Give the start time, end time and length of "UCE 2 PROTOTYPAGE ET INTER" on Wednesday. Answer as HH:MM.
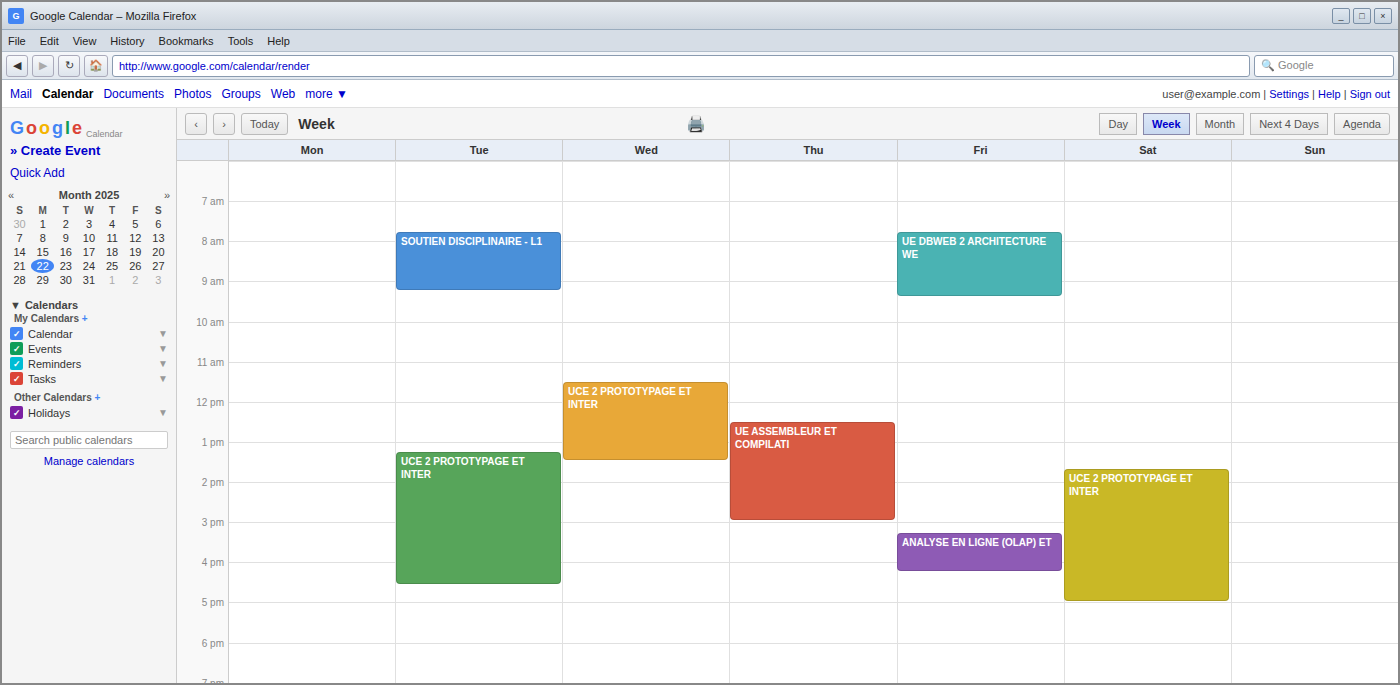
11:30 to 13:30, 2 hours